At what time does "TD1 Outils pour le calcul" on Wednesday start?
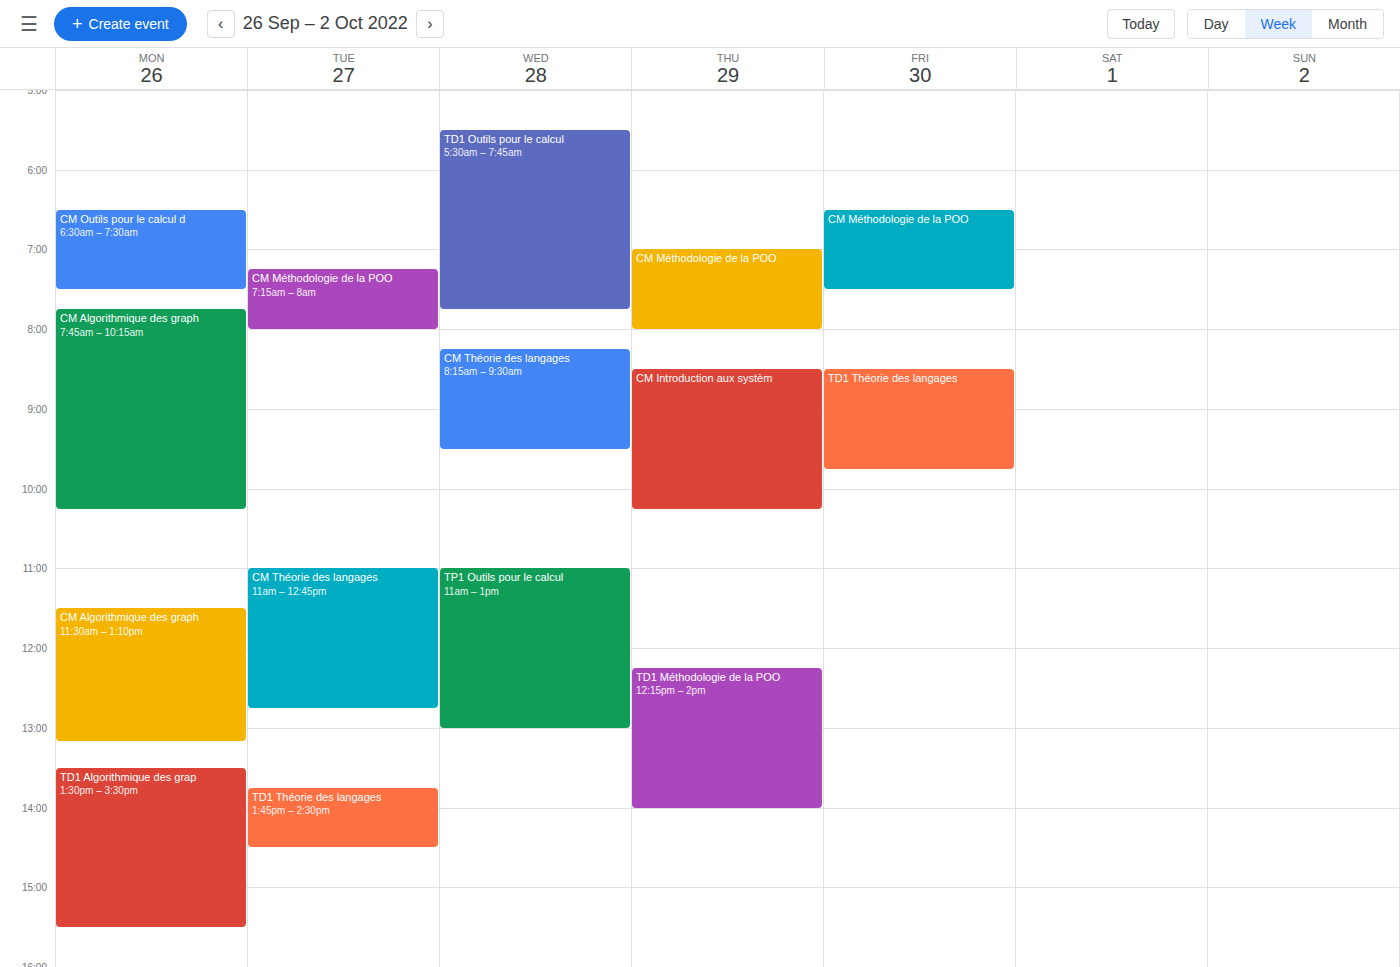
05:30